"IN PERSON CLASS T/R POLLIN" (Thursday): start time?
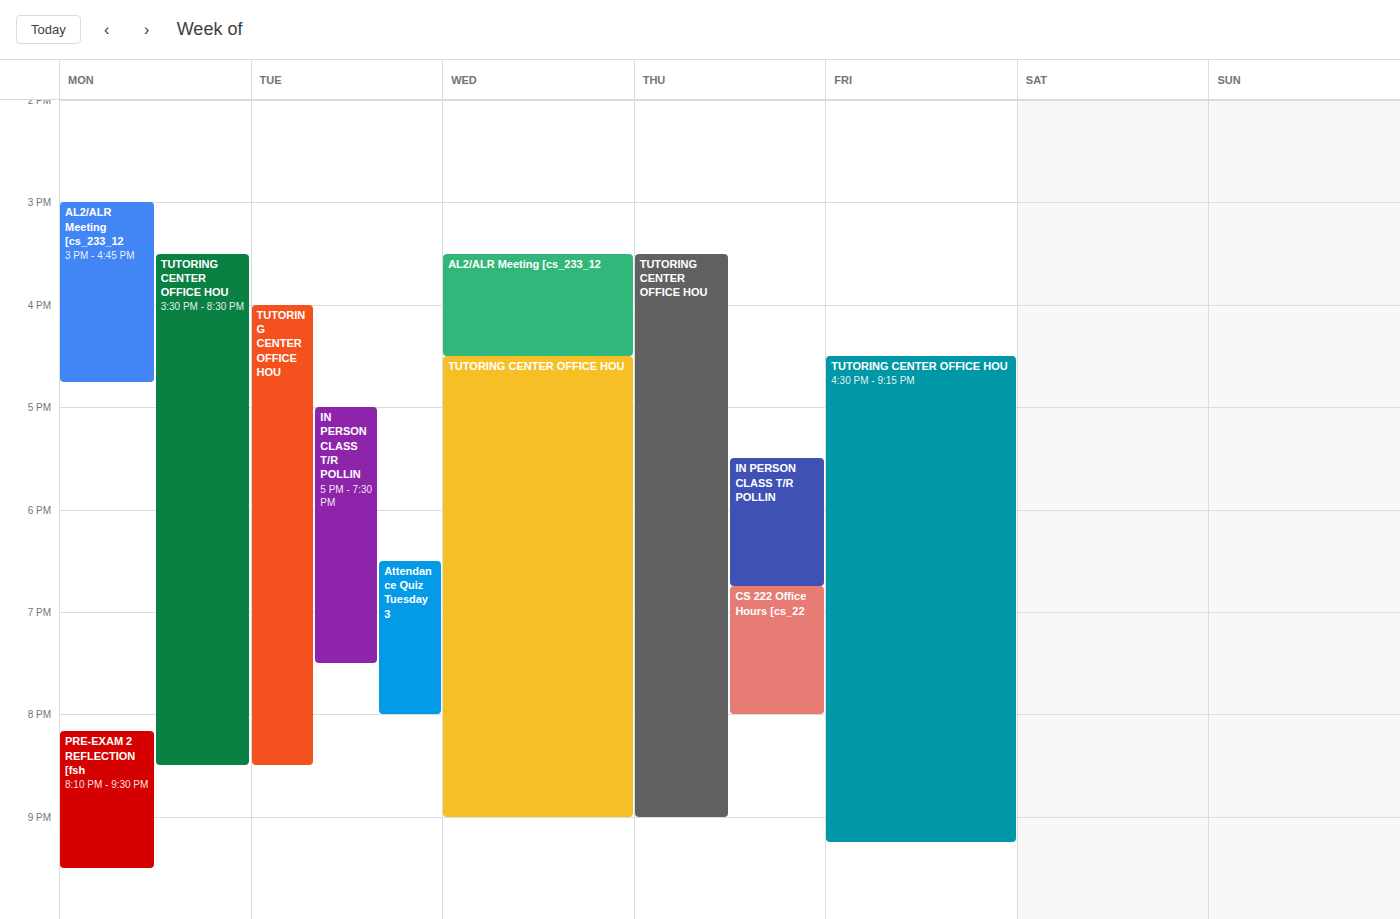
5:30 PM